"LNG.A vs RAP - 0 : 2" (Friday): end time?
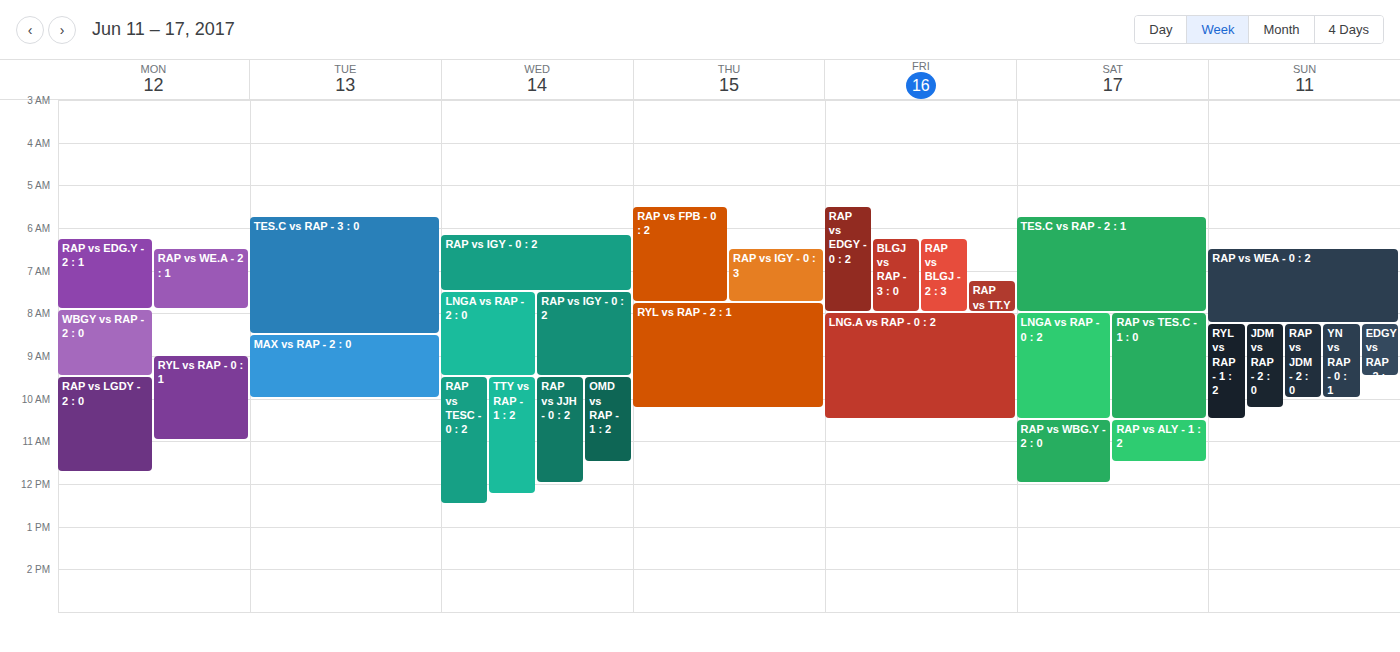
10:30 AM